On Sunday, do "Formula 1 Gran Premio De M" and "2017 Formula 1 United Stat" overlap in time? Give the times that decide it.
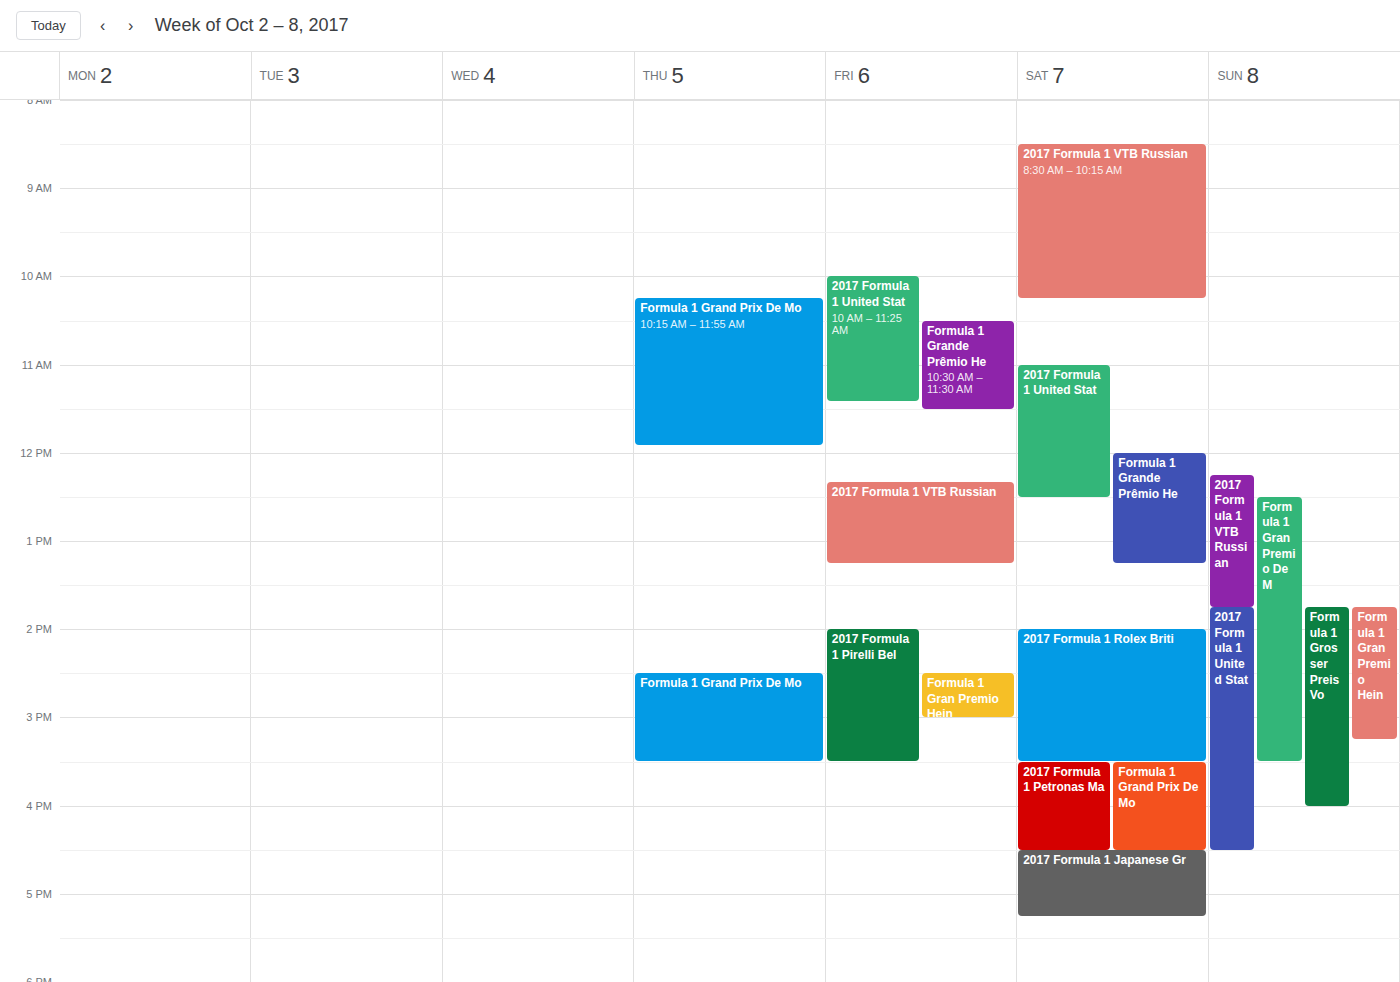
"2017 Formula 1 United Stat" starts at 1:45 PM, before "Formula 1 Gran Premio De M" ends at 3:30 PM -- they overlap.